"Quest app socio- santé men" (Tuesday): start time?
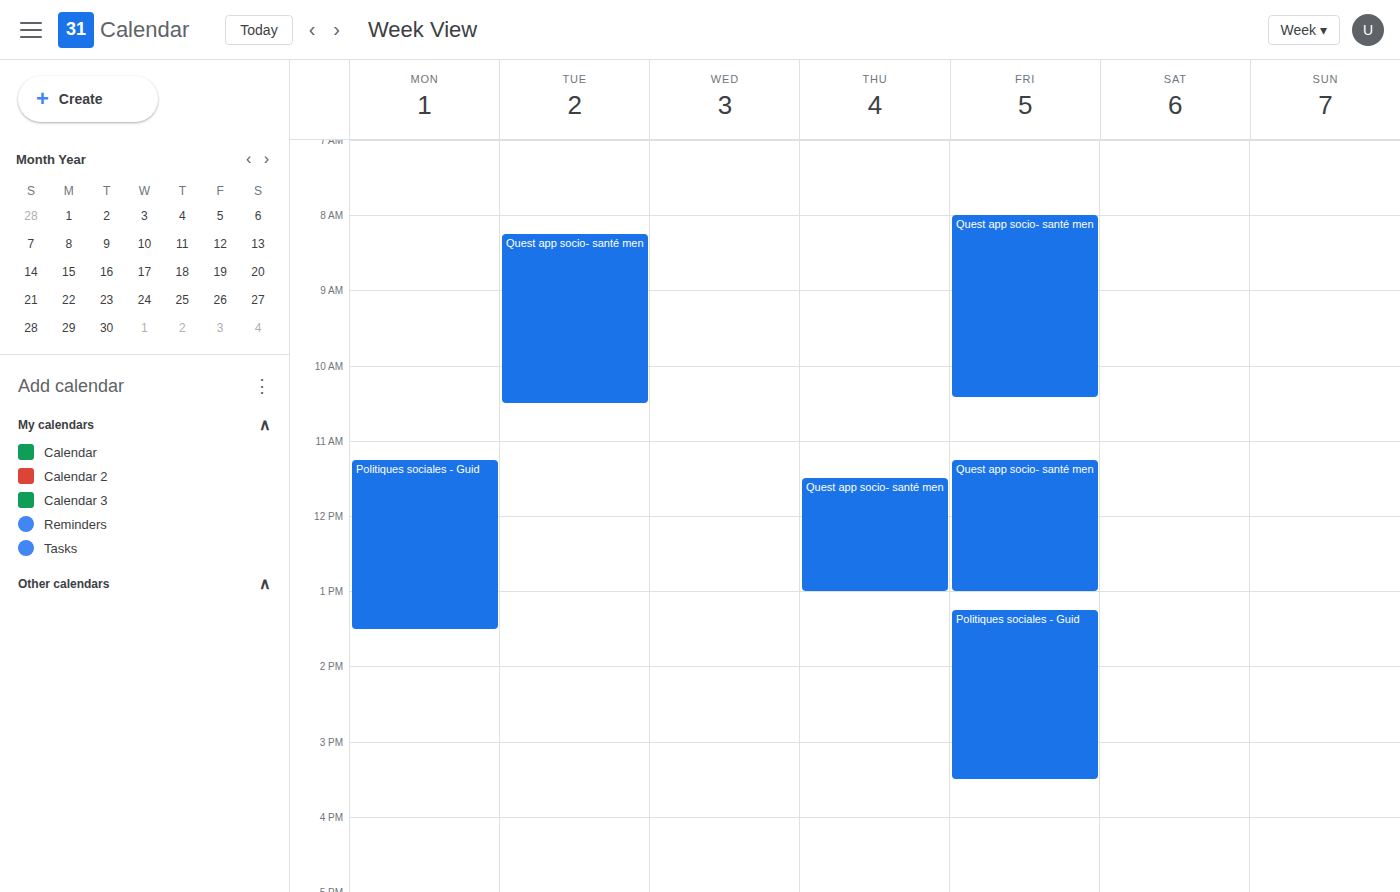
8:15 AM